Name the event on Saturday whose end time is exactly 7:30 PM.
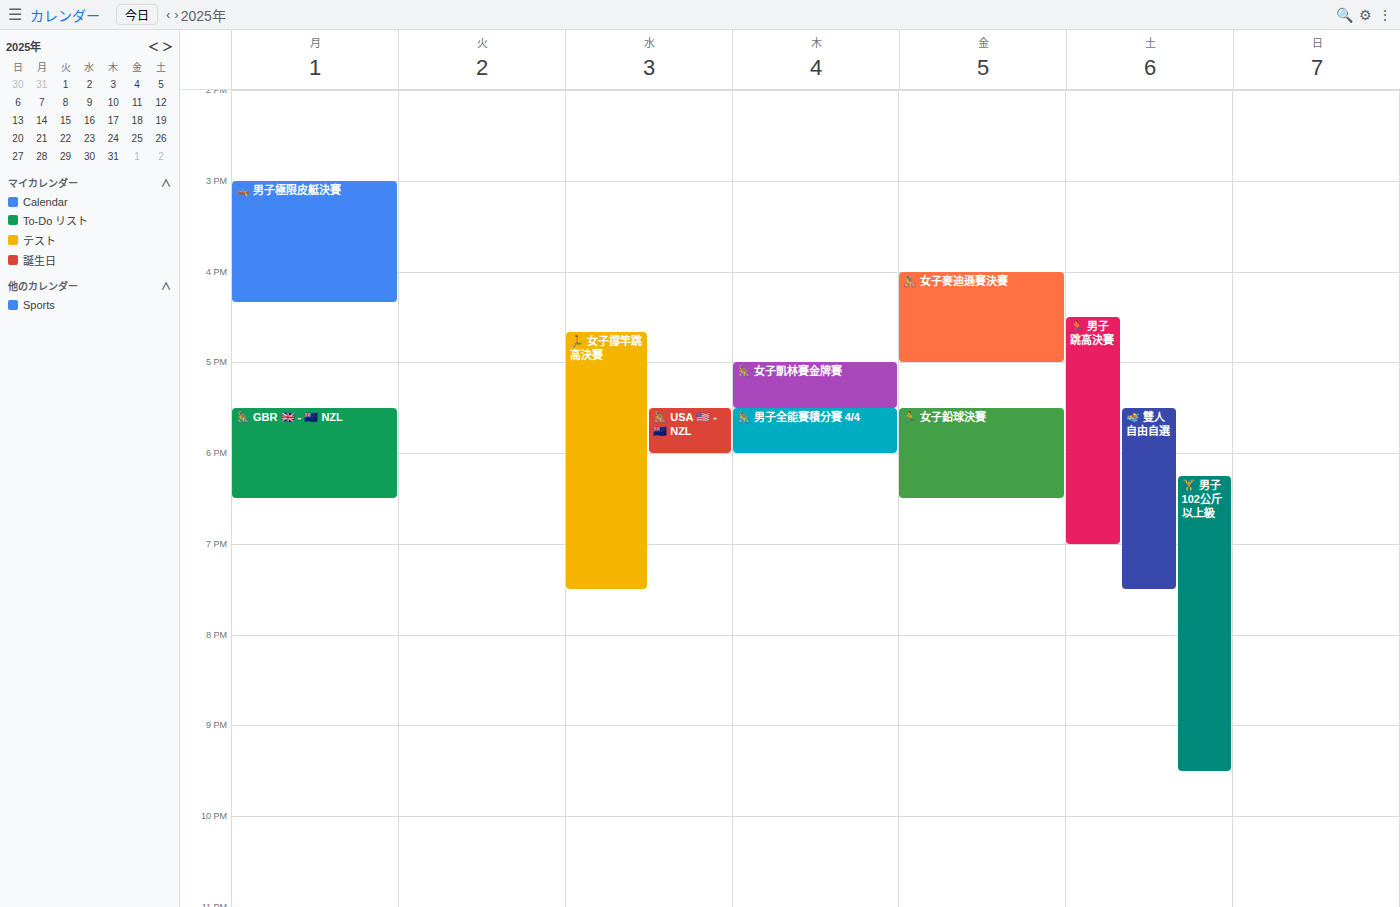
"🏊 雙人自由自選"